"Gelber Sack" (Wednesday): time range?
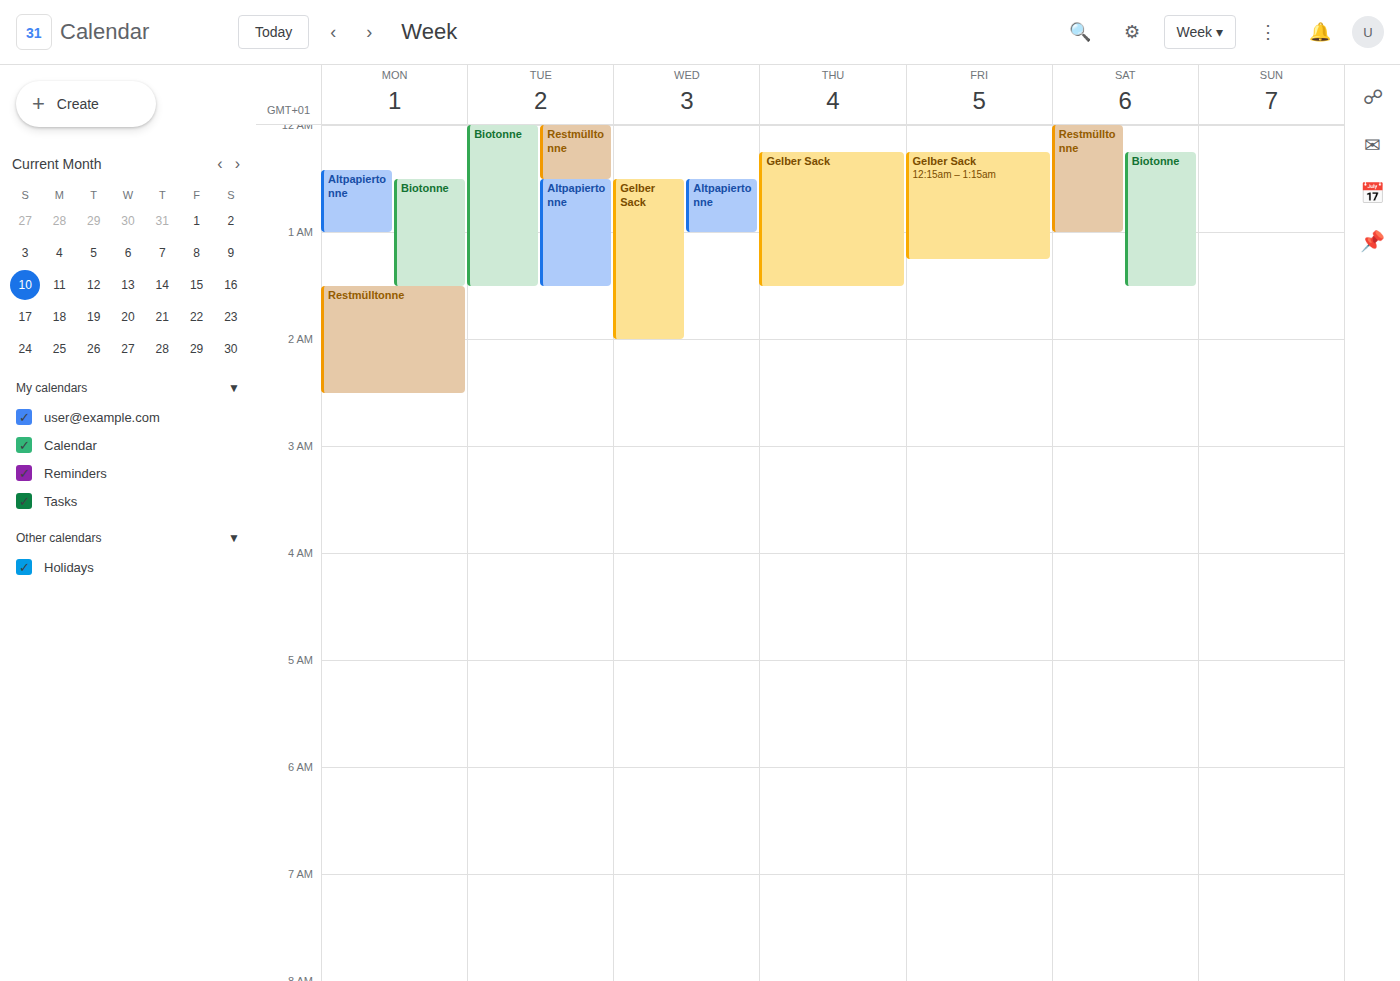
12:30 AM to 2:00 AM